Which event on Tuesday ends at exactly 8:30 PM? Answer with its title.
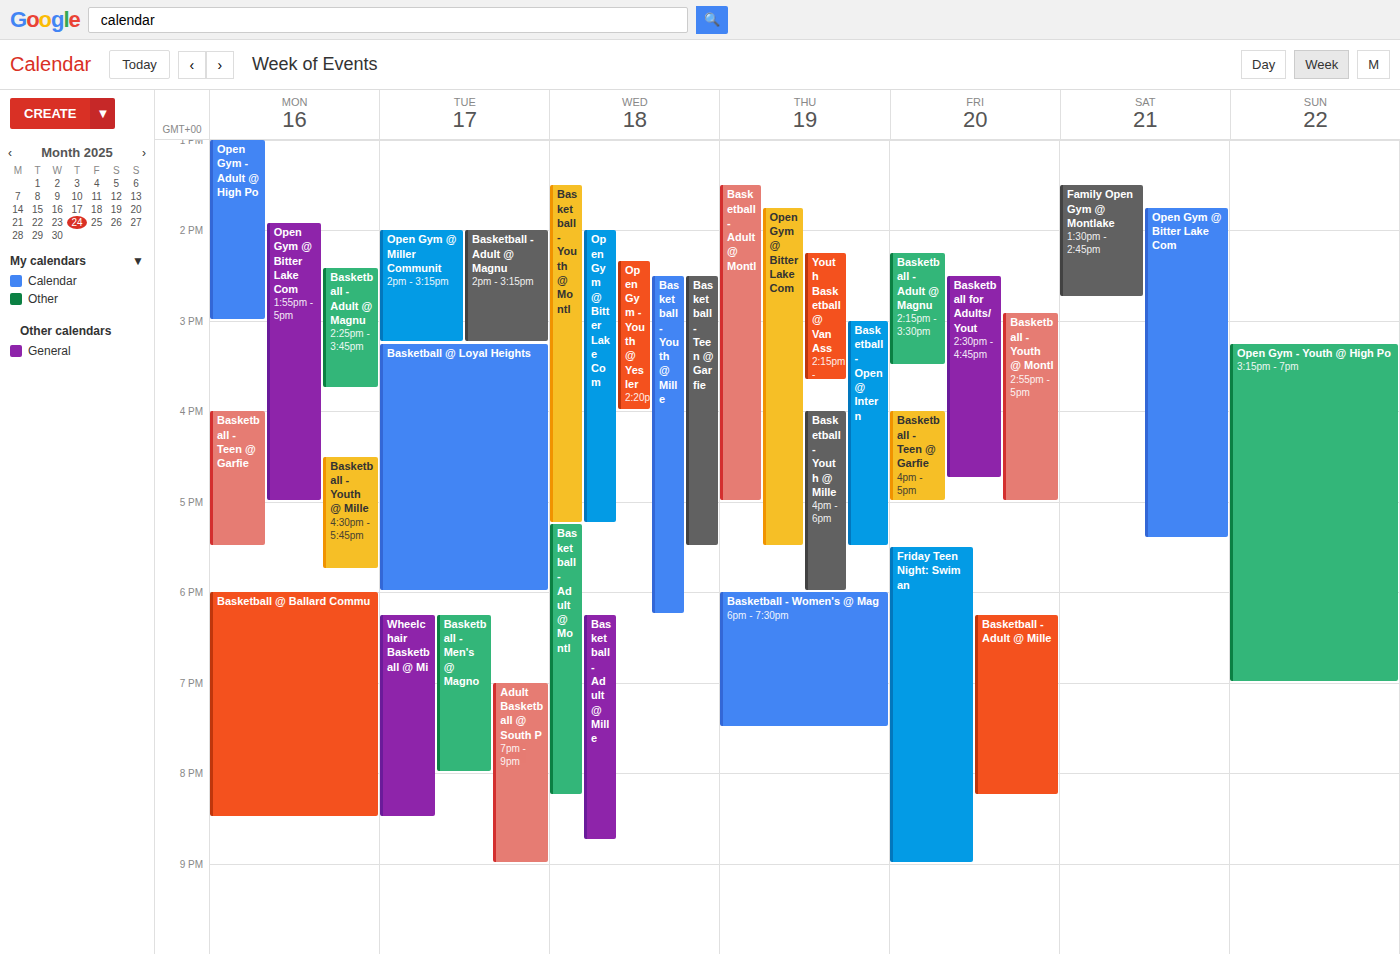
"Wheelchair Basketball @ Mi"